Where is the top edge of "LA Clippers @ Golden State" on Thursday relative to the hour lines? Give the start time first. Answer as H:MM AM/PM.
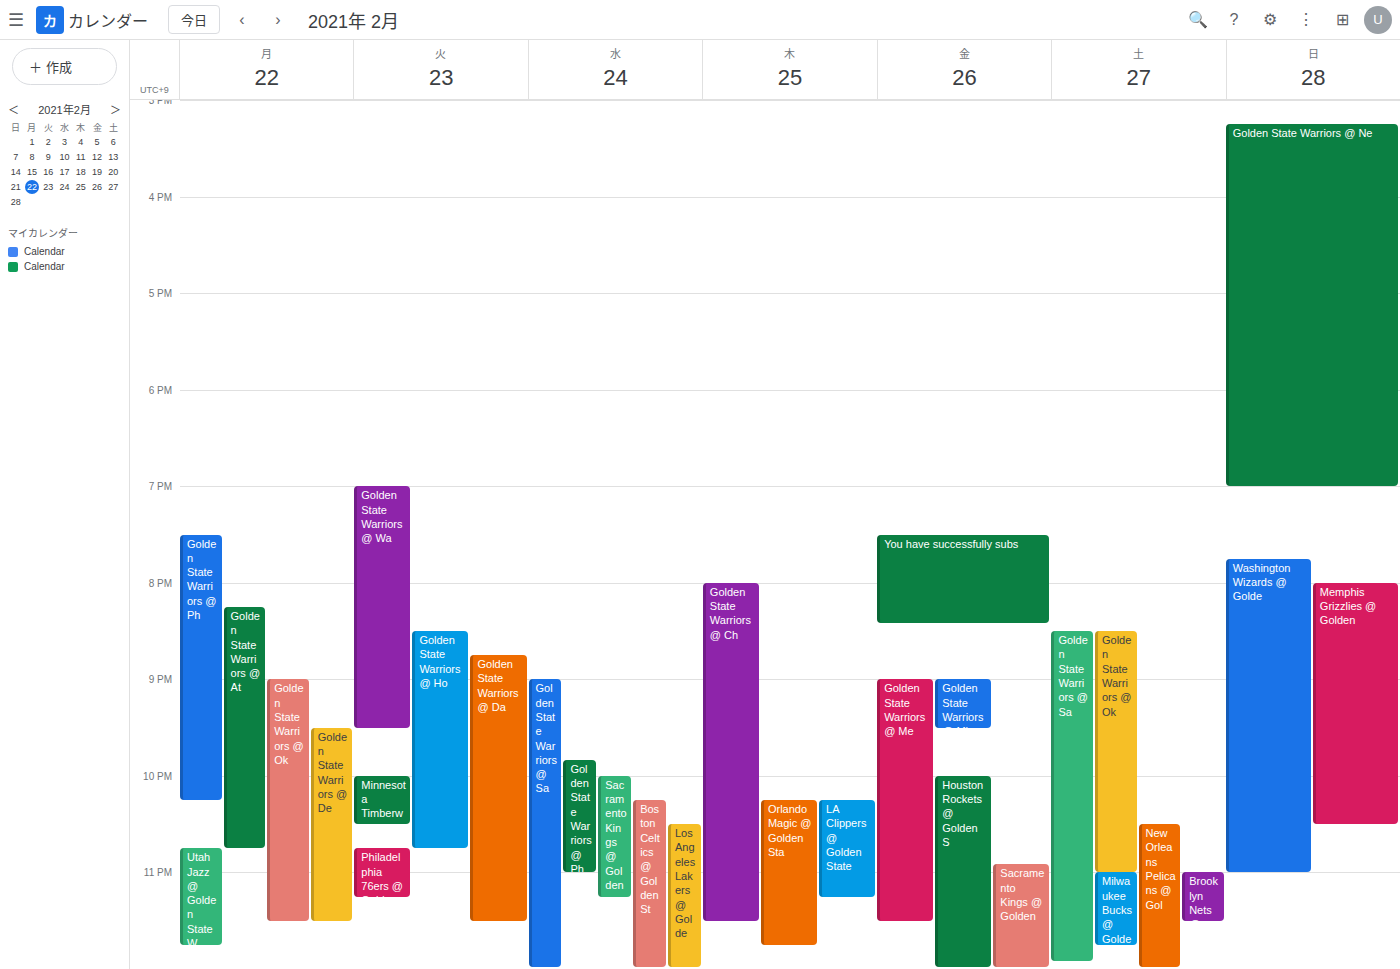
10:15 PM -- neither: a quarter of the way from the 10 PM line to the 11 PM line.